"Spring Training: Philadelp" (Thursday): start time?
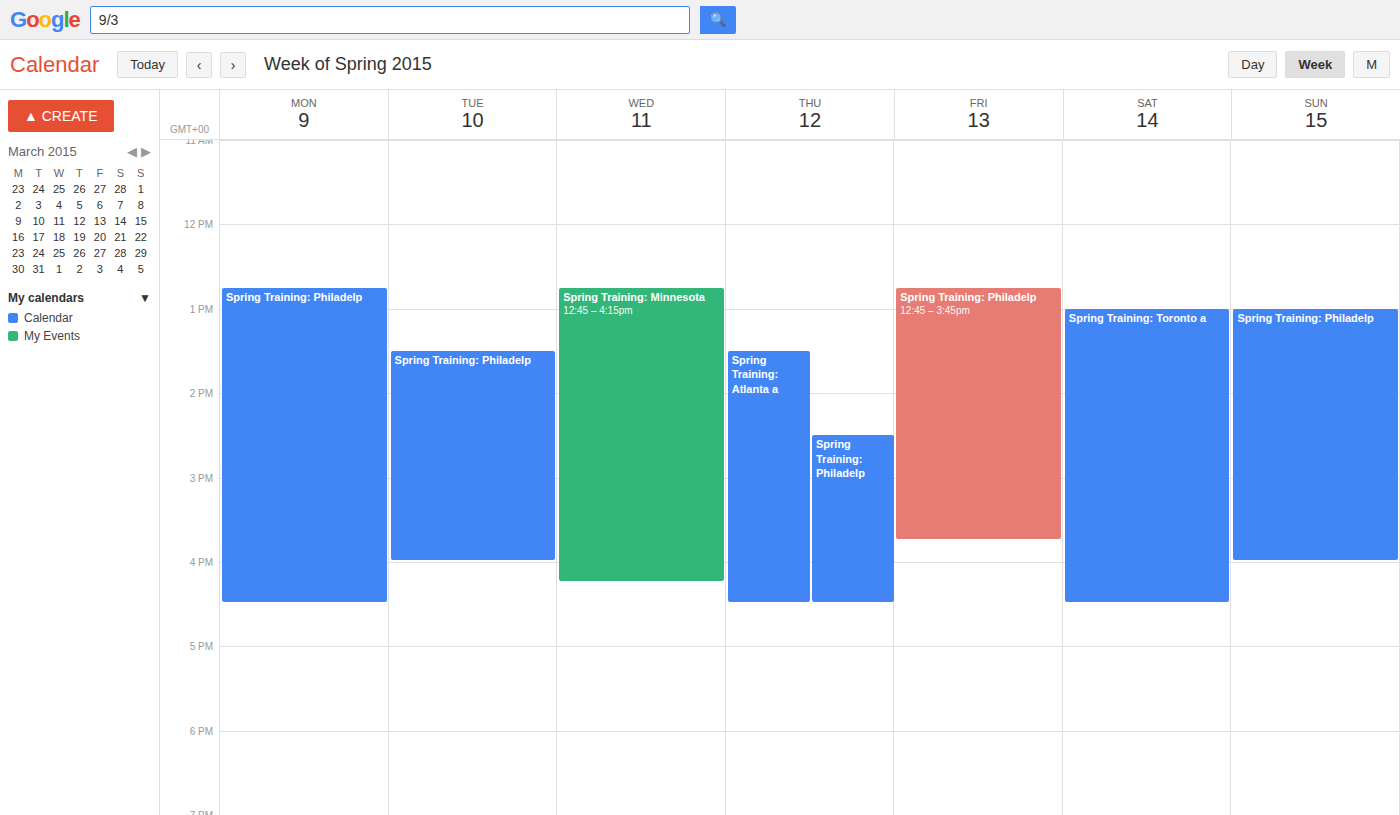
2:30 PM